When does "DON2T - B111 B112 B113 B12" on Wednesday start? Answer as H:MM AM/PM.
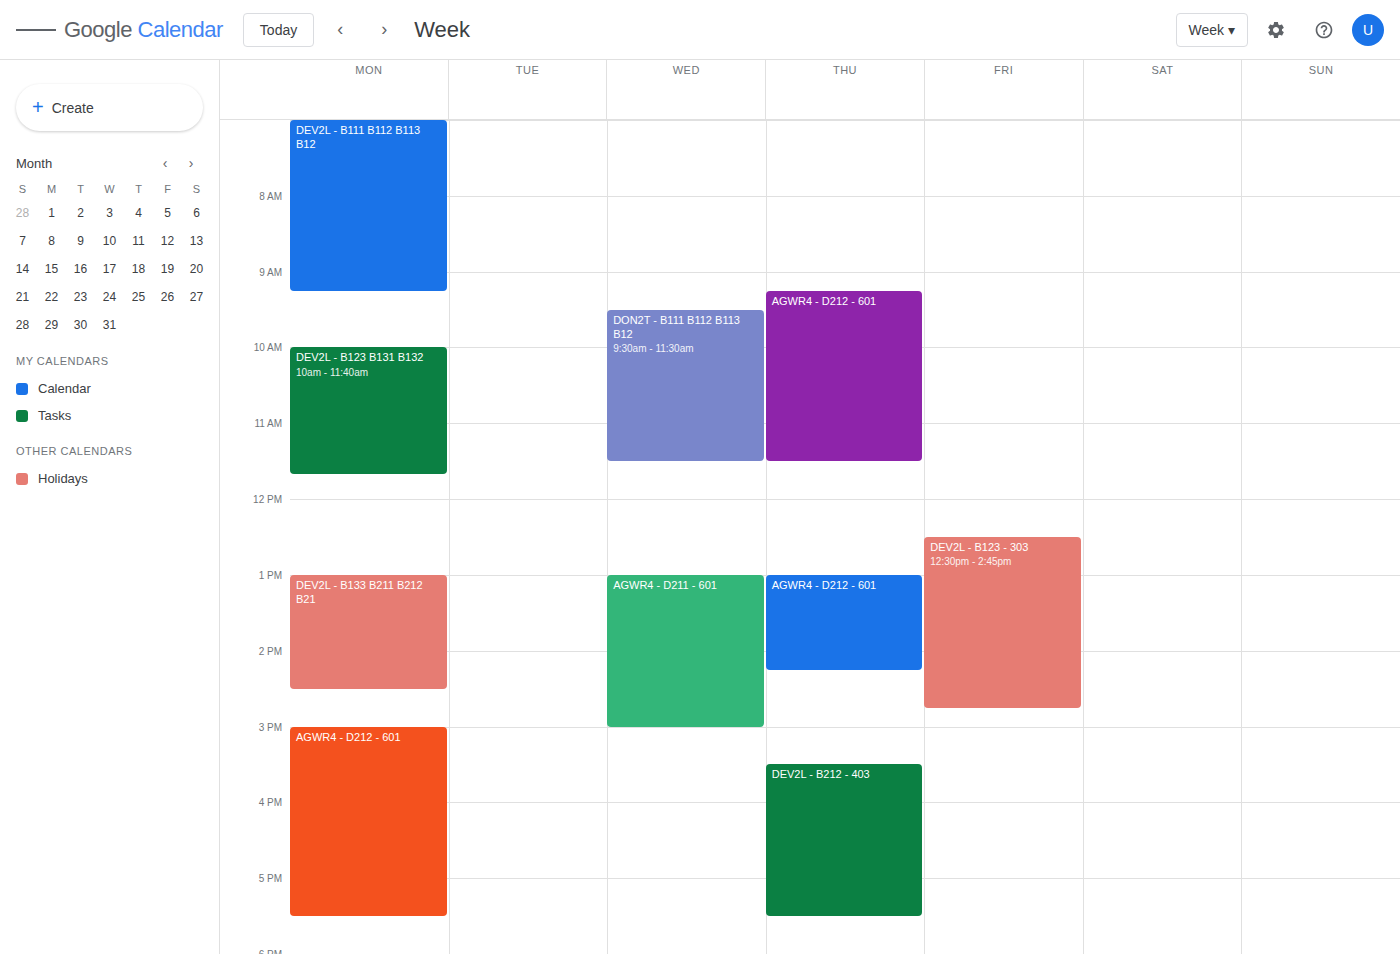
9:30 AM